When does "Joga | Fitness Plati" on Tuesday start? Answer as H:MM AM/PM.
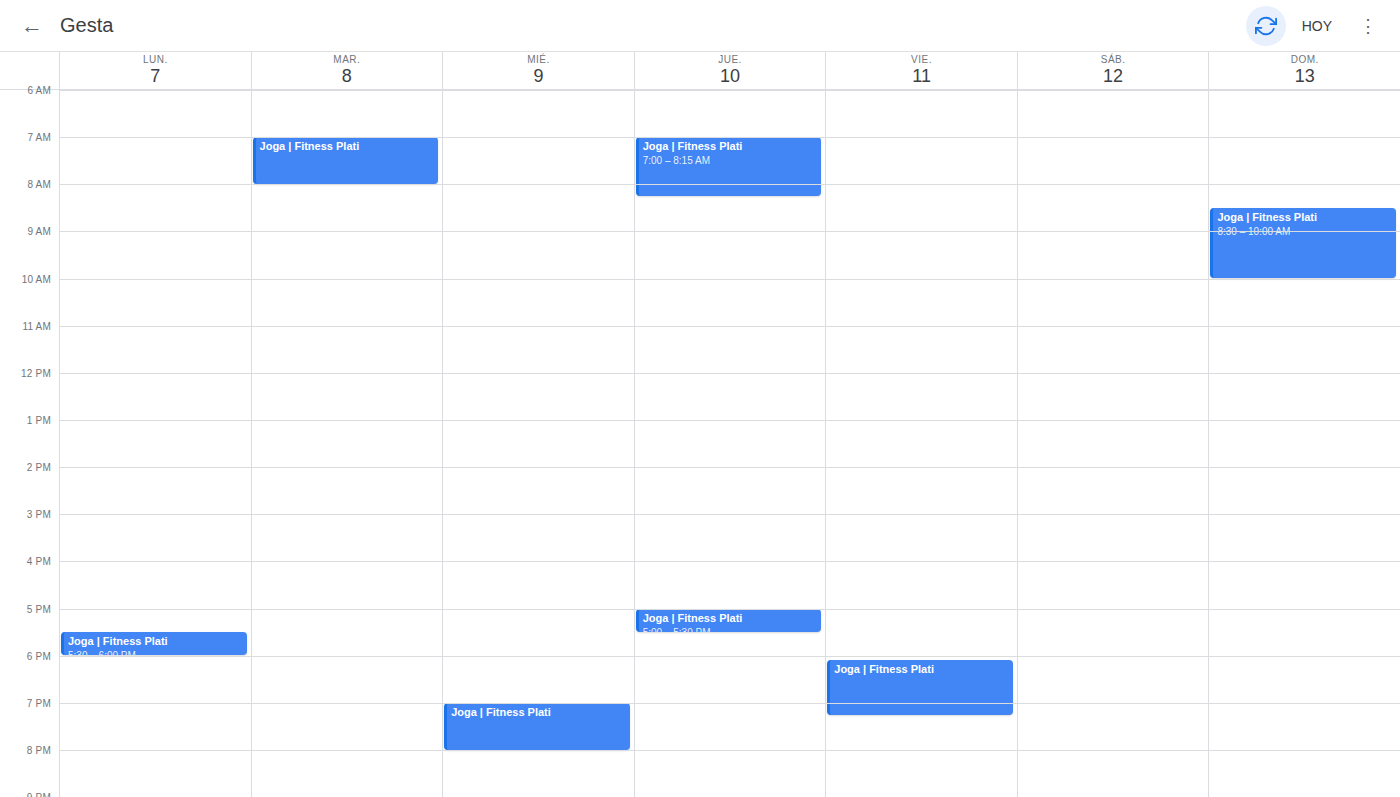
7:00 AM